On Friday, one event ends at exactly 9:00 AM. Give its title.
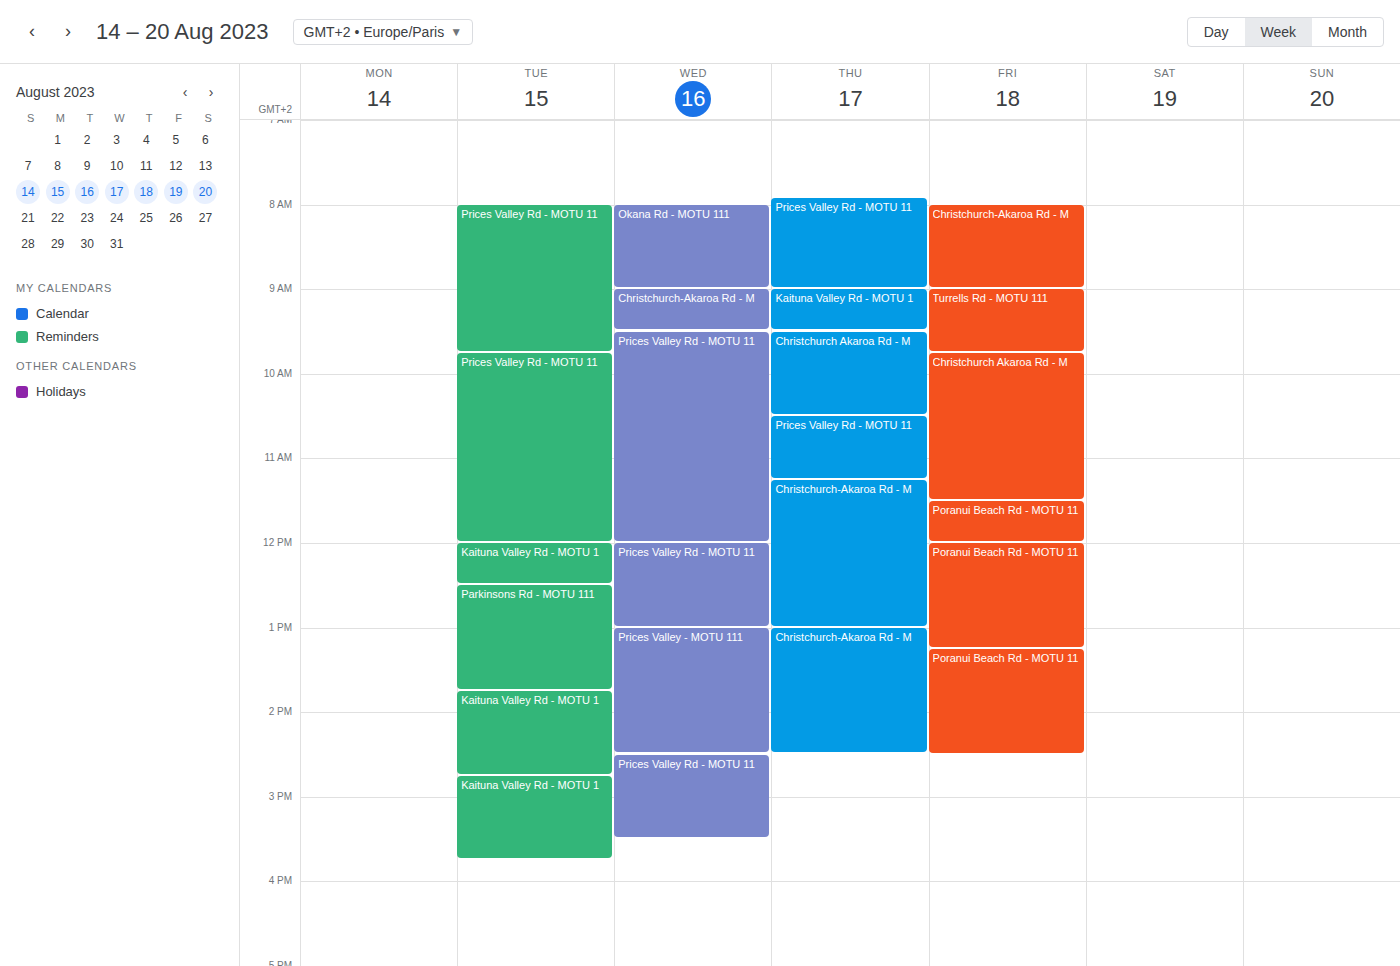
"Christchurch-Akaroa Rd - M"